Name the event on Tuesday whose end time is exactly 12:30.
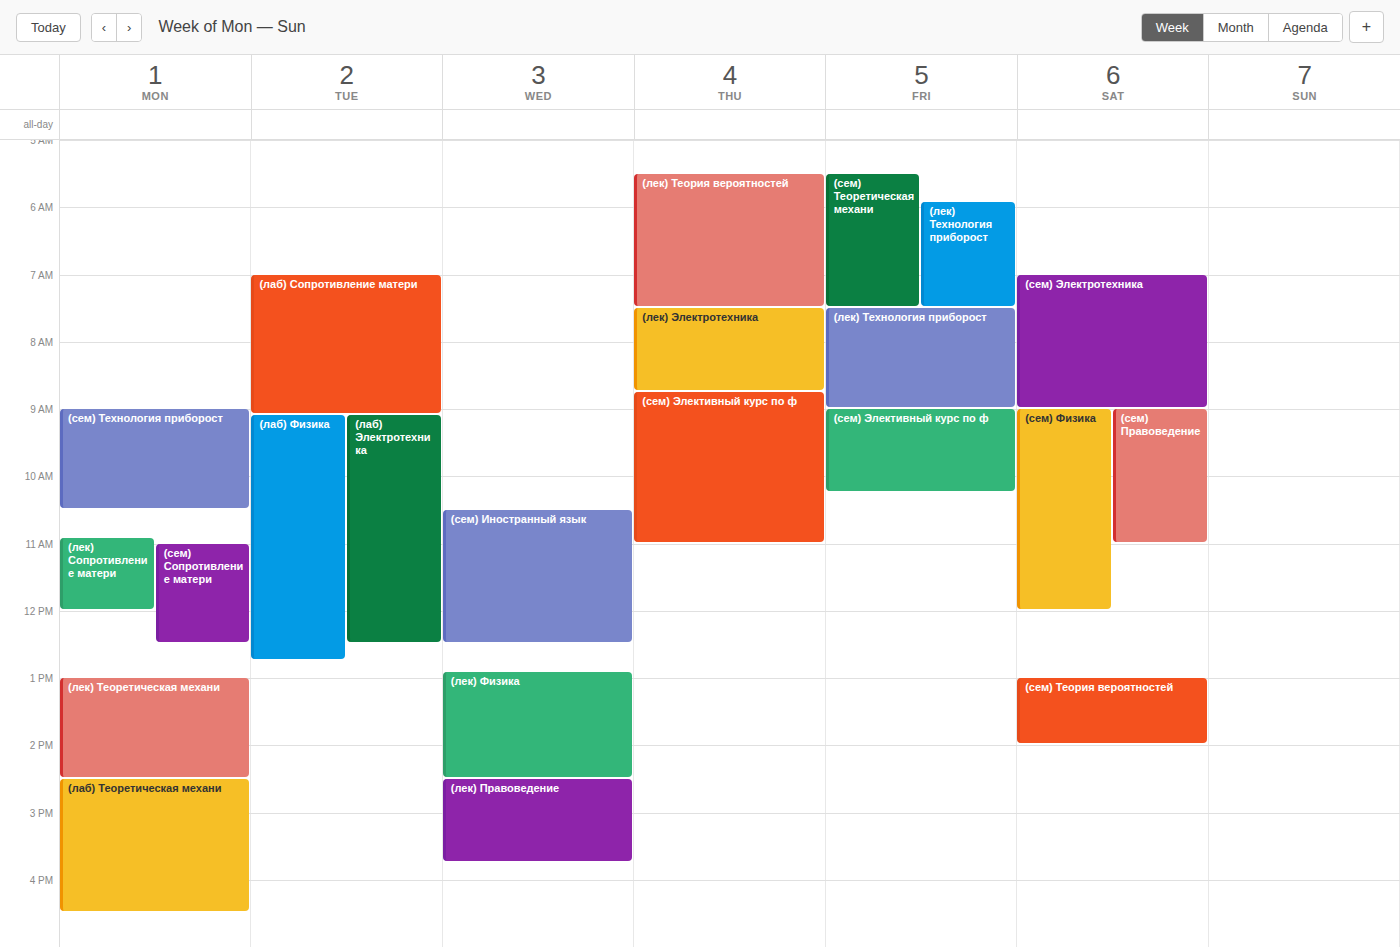
"(лаб) Электротехника"